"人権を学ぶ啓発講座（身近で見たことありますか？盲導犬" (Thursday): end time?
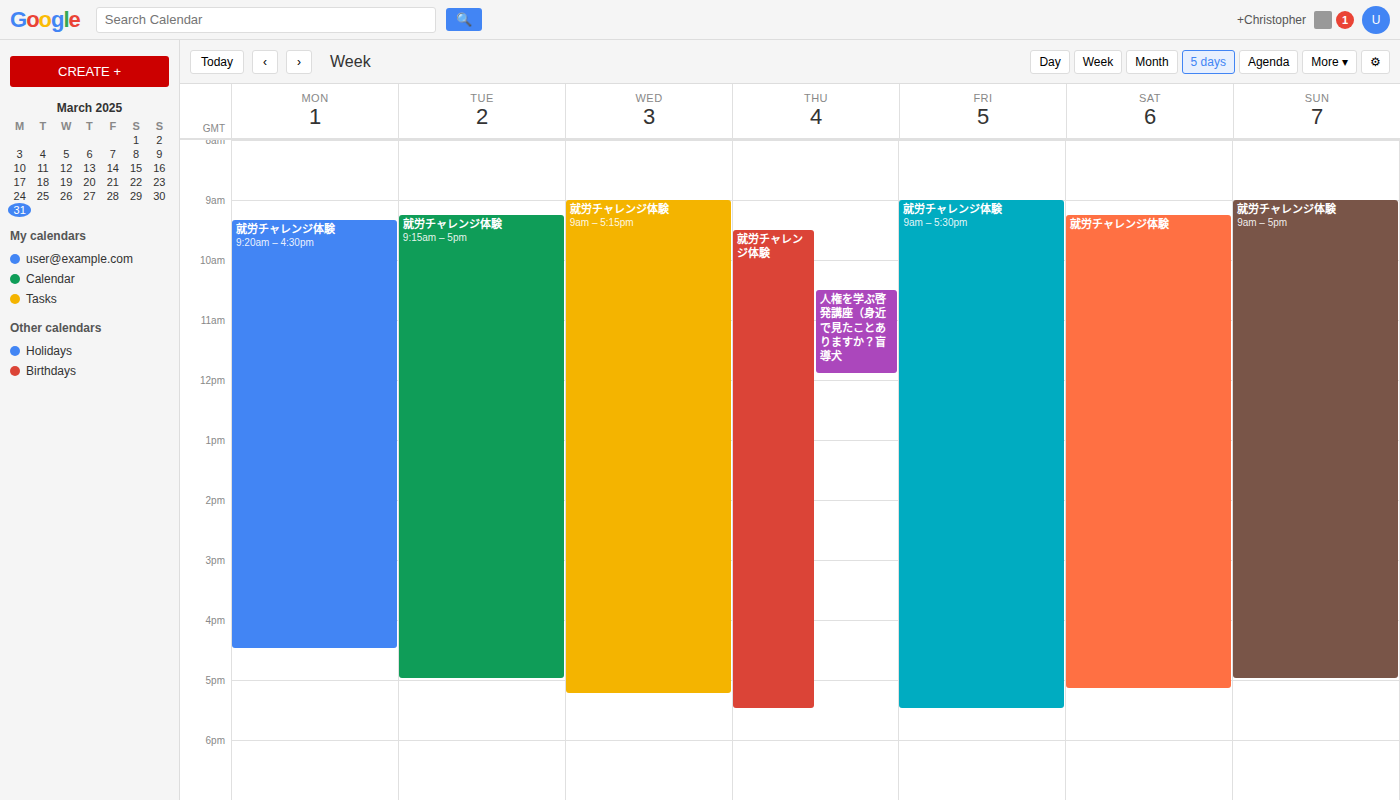
11:55